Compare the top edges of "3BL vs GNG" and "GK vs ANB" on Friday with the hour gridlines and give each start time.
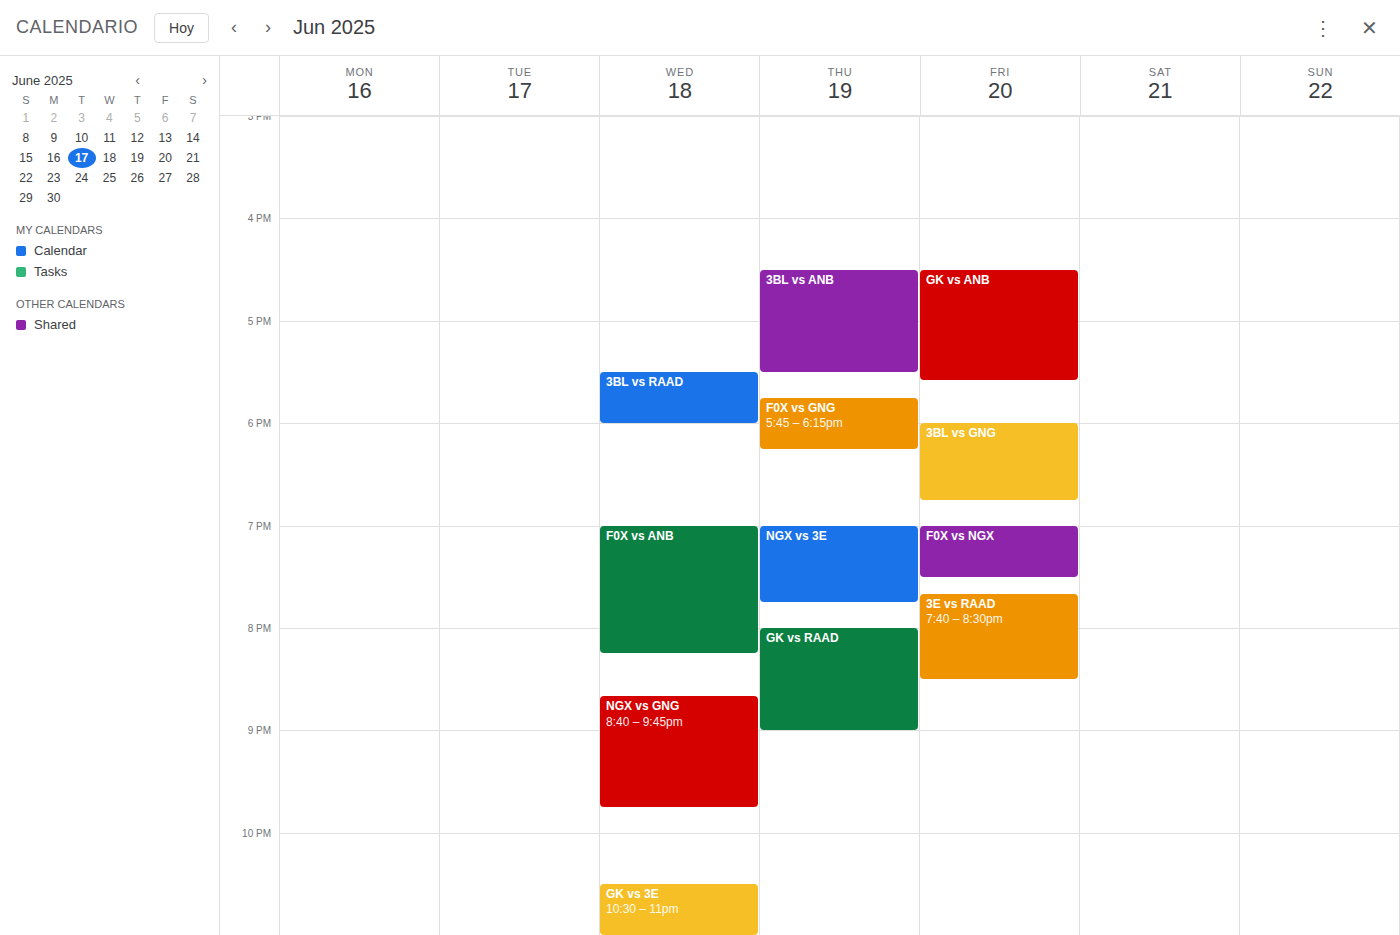
"3BL vs GNG": 6:00 PM, exactly on the 6 PM line. "GK vs ANB": 4:30 PM, halfway between the 4 PM and 5 PM lines.